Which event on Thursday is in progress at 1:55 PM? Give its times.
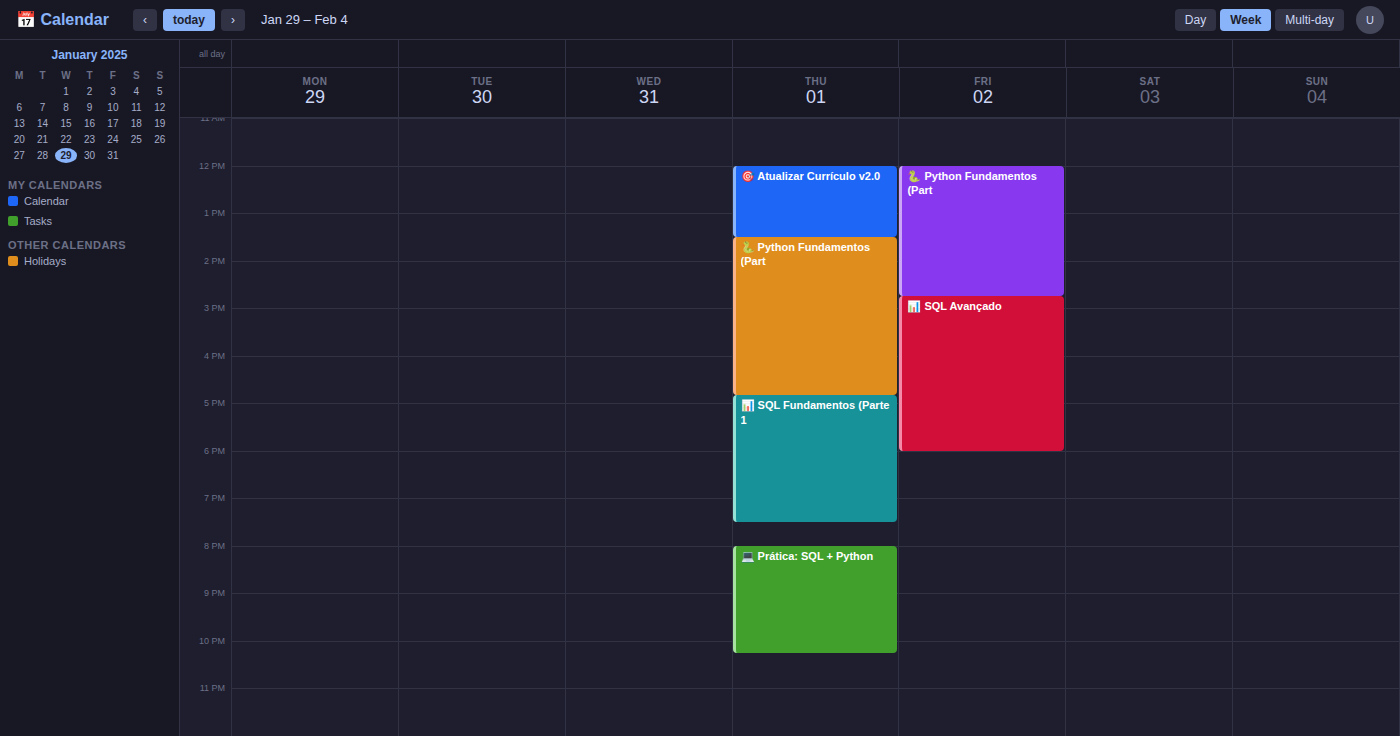
"🐍 Python Fundamentos (Part", 1:30 PM to 4:50 PM